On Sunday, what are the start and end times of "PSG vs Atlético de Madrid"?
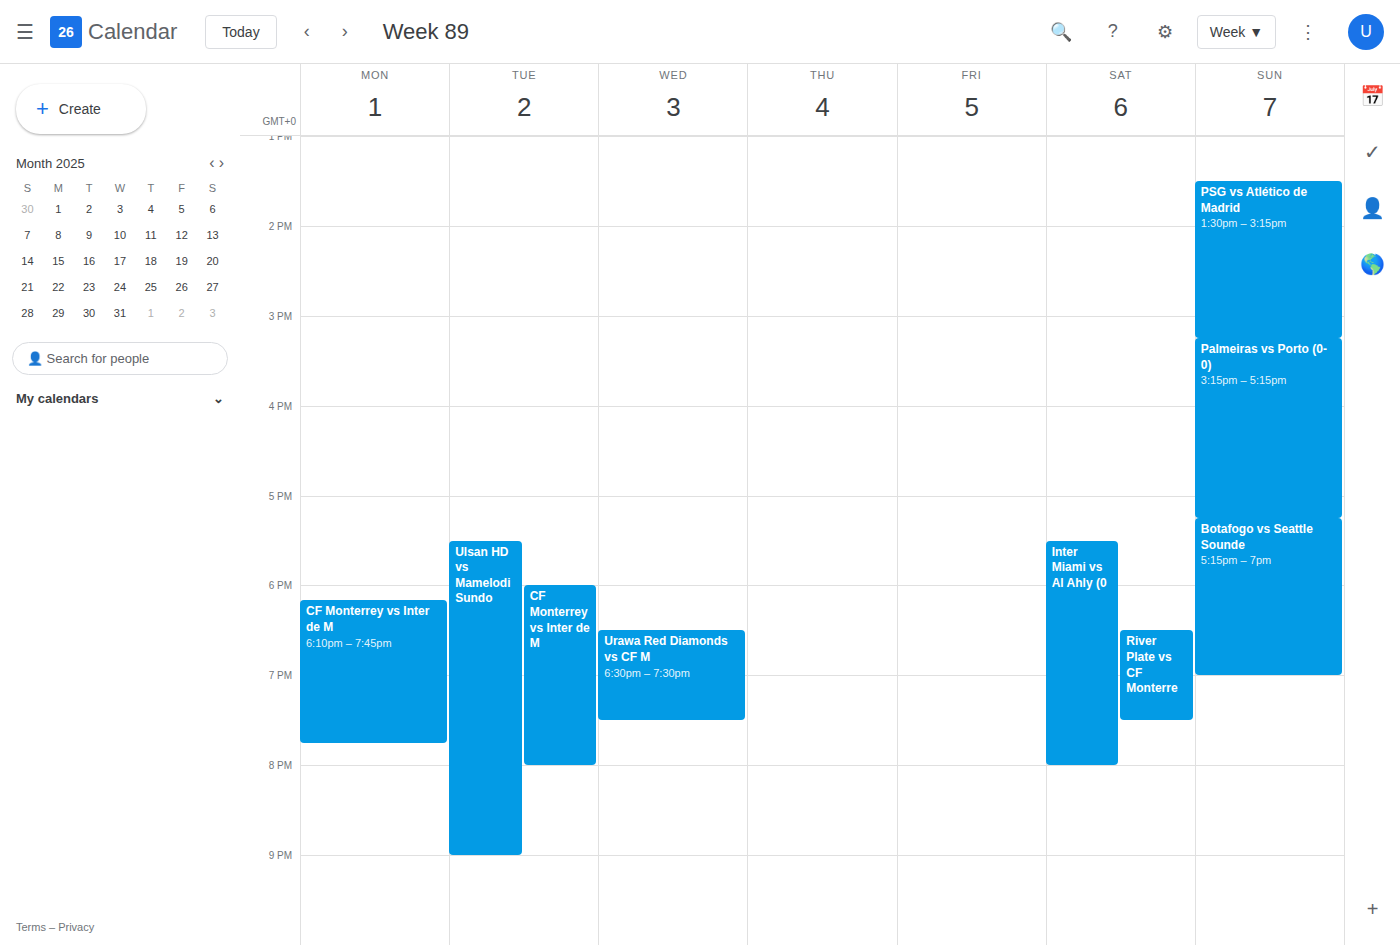
1:30 PM to 3:15 PM